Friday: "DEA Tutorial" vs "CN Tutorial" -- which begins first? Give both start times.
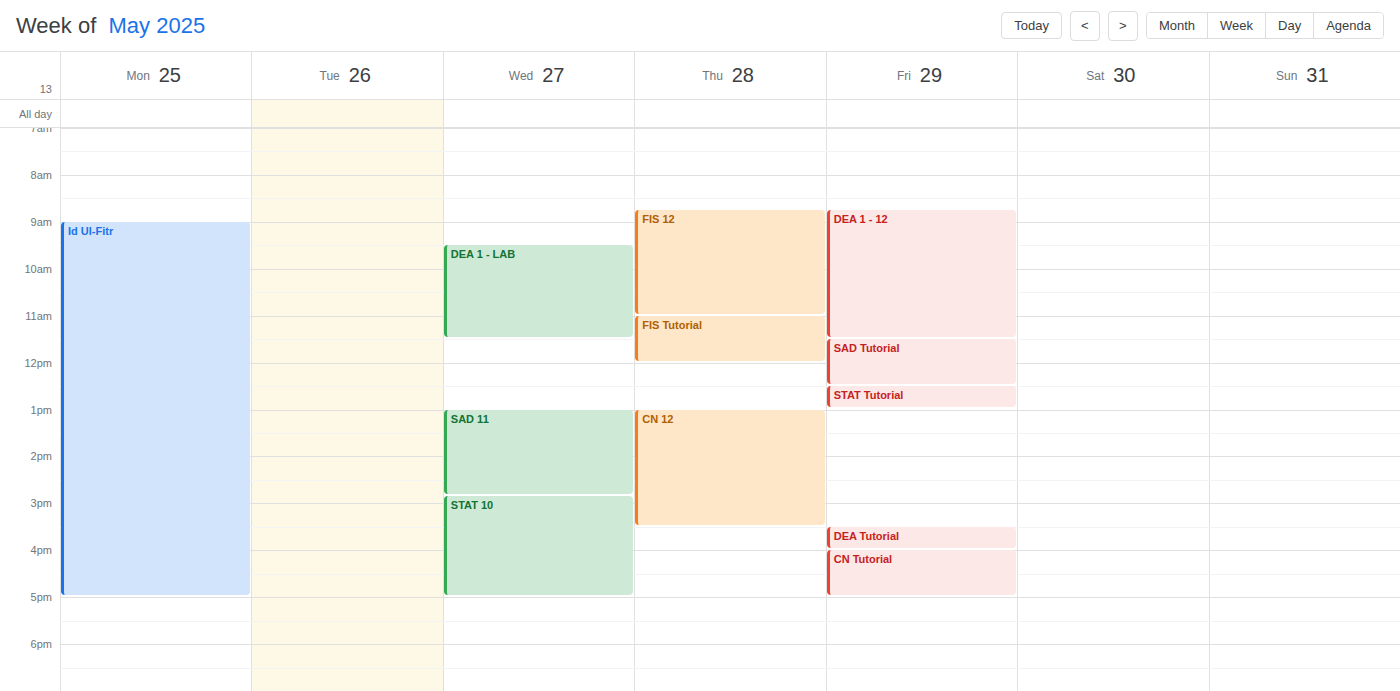
"DEA Tutorial" 3:30 PM; "CN Tutorial" 4:00 PM.